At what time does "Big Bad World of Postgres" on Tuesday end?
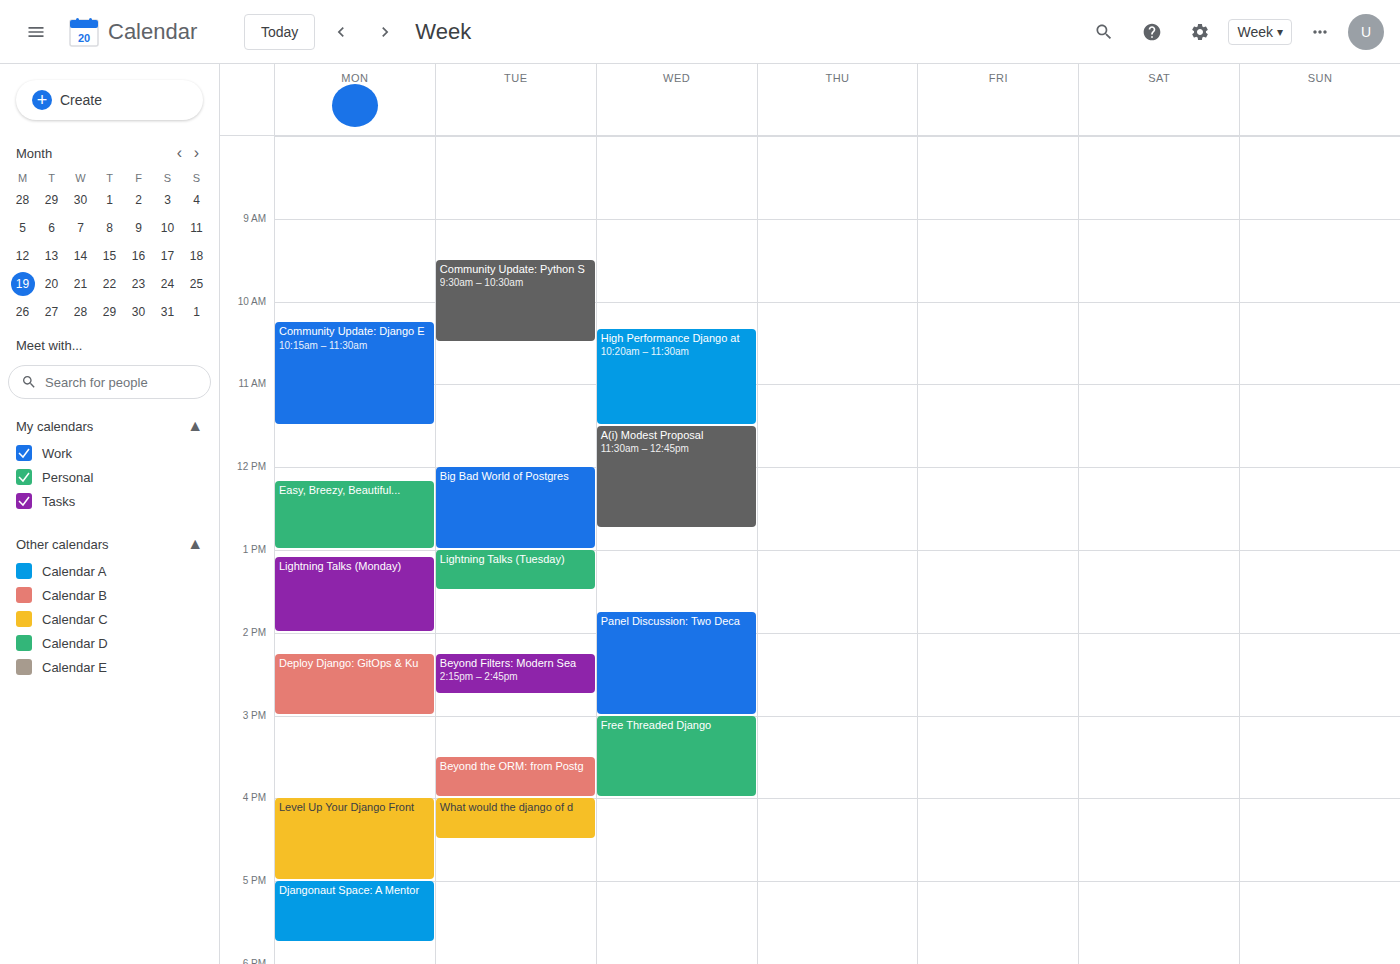
13:00